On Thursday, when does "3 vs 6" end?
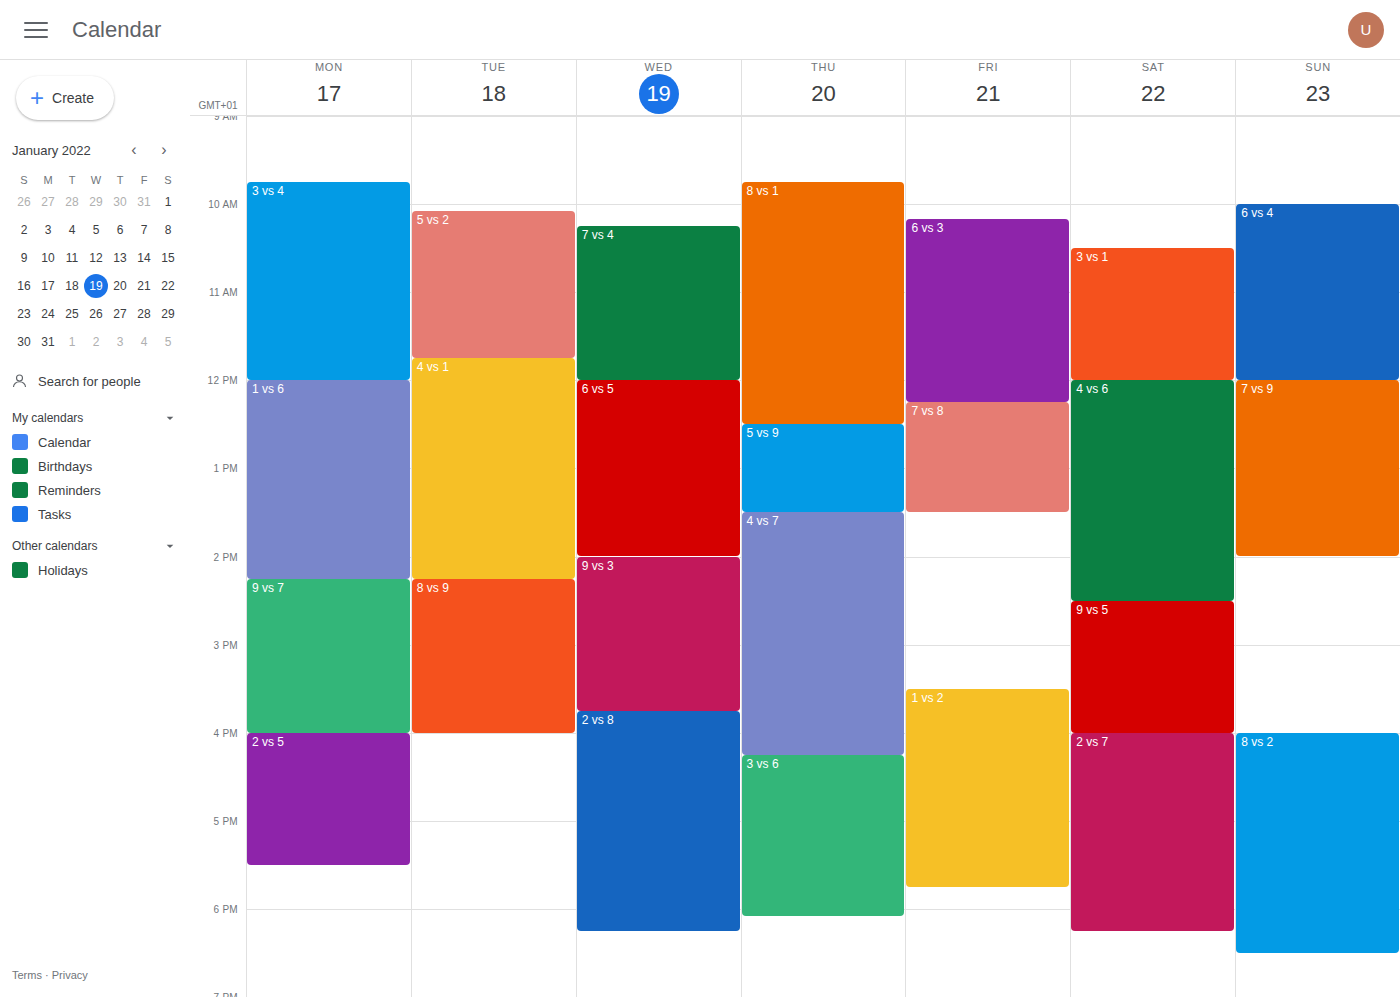
6:05 PM